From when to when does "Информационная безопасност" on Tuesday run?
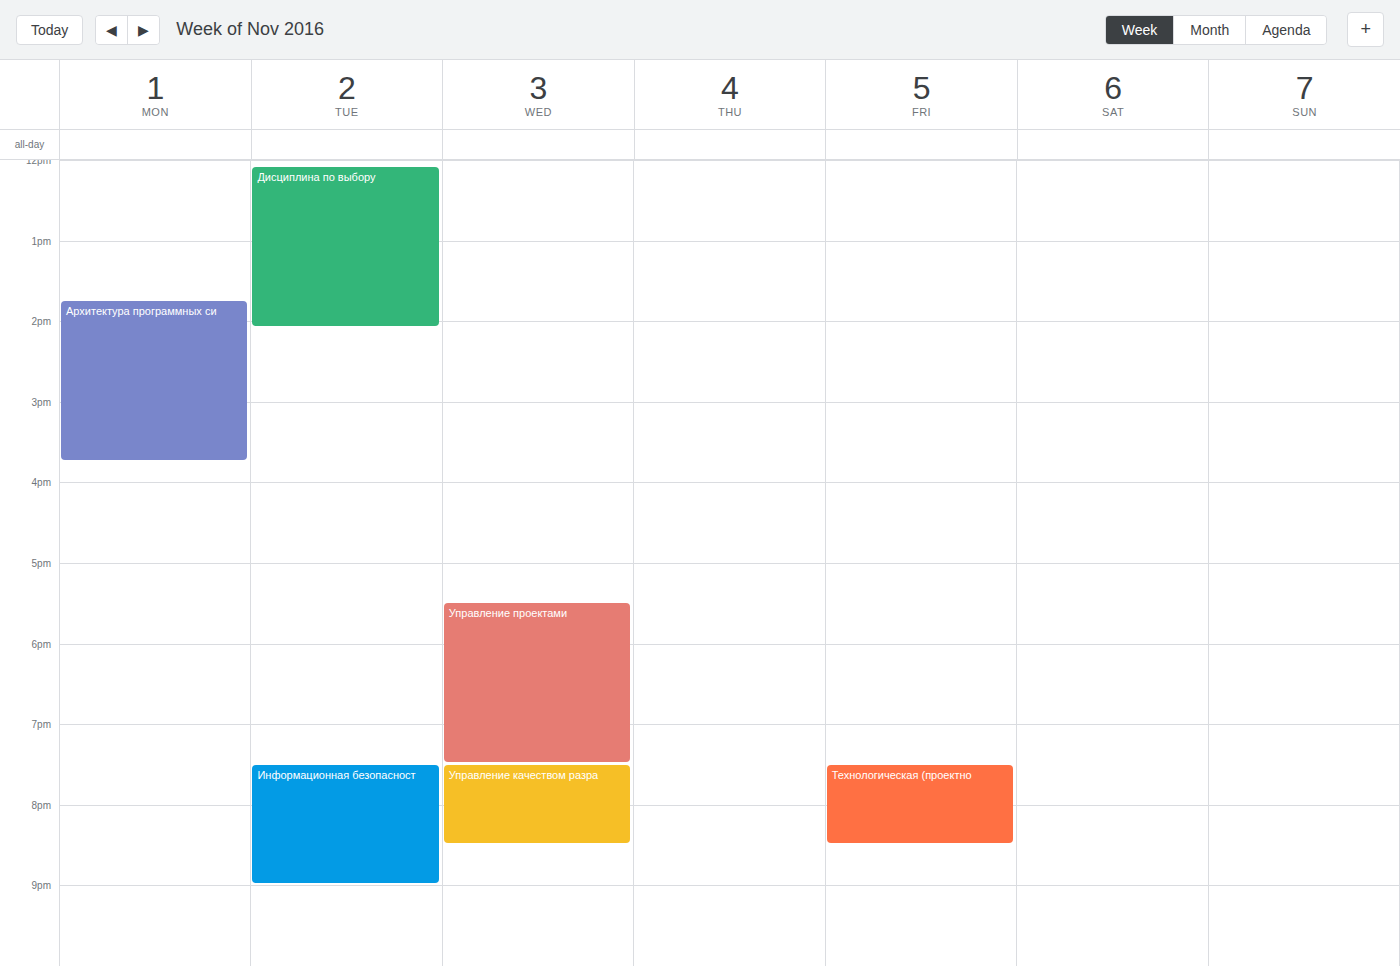
7:30 PM to 9:00 PM